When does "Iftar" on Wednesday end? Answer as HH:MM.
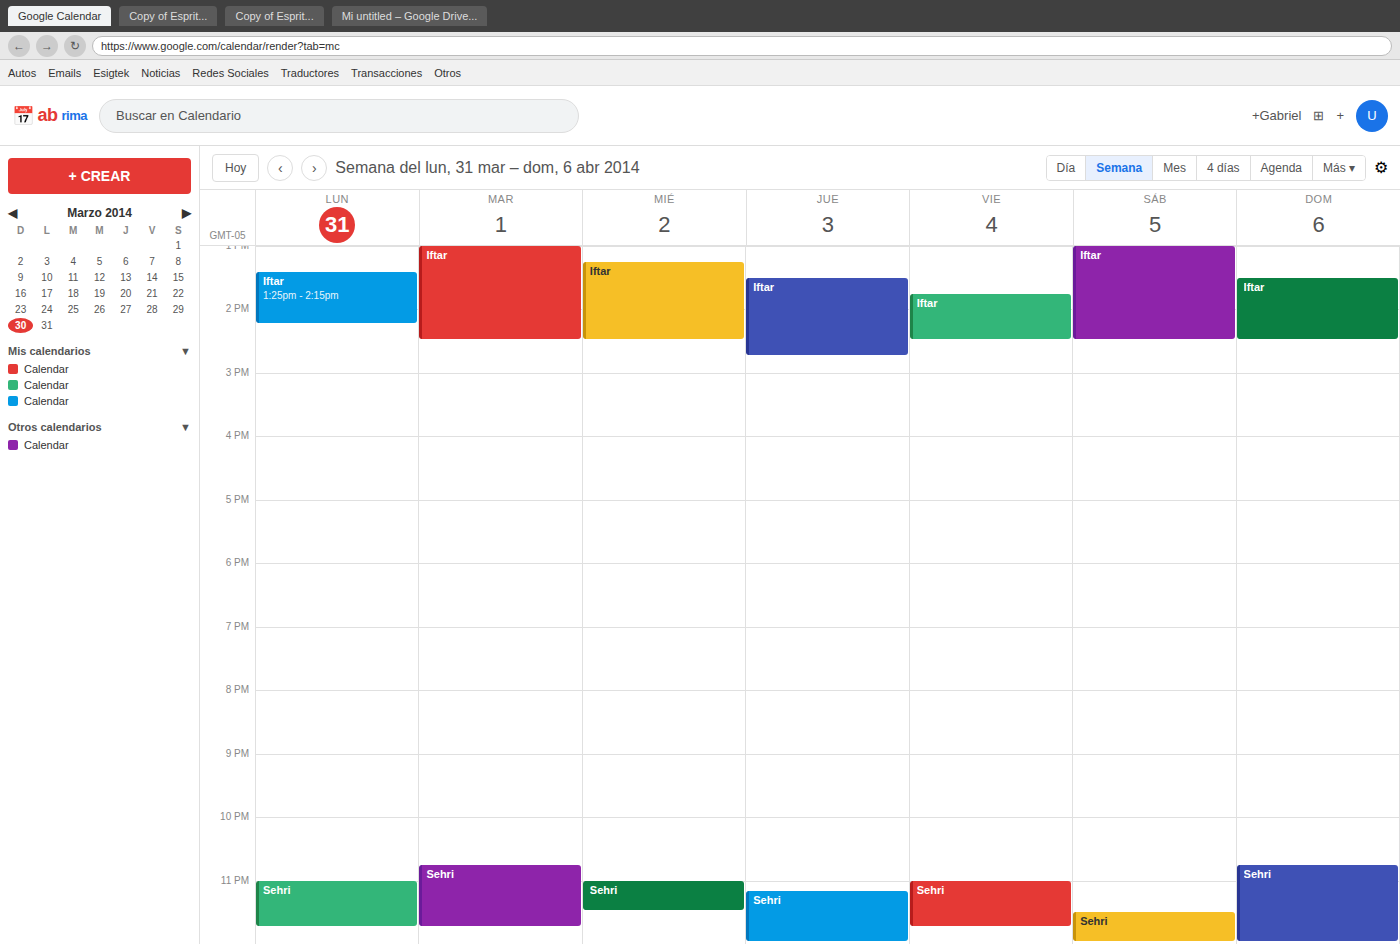
14:30